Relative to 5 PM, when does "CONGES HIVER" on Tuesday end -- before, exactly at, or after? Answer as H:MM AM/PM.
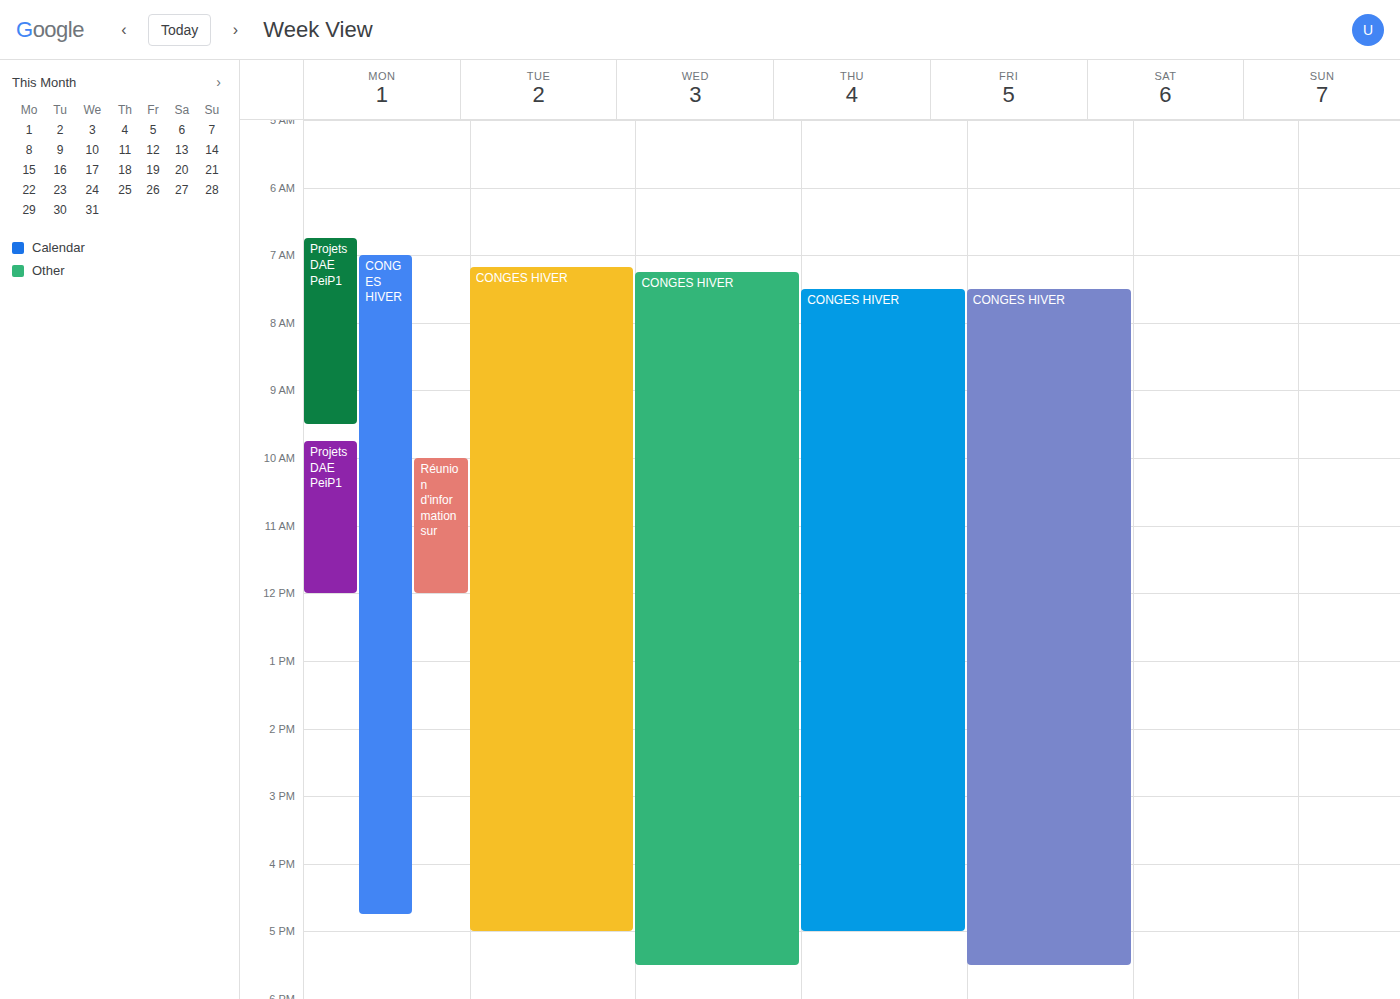
5:00 PM -- exactly at 5 PM, on the 5 PM line.